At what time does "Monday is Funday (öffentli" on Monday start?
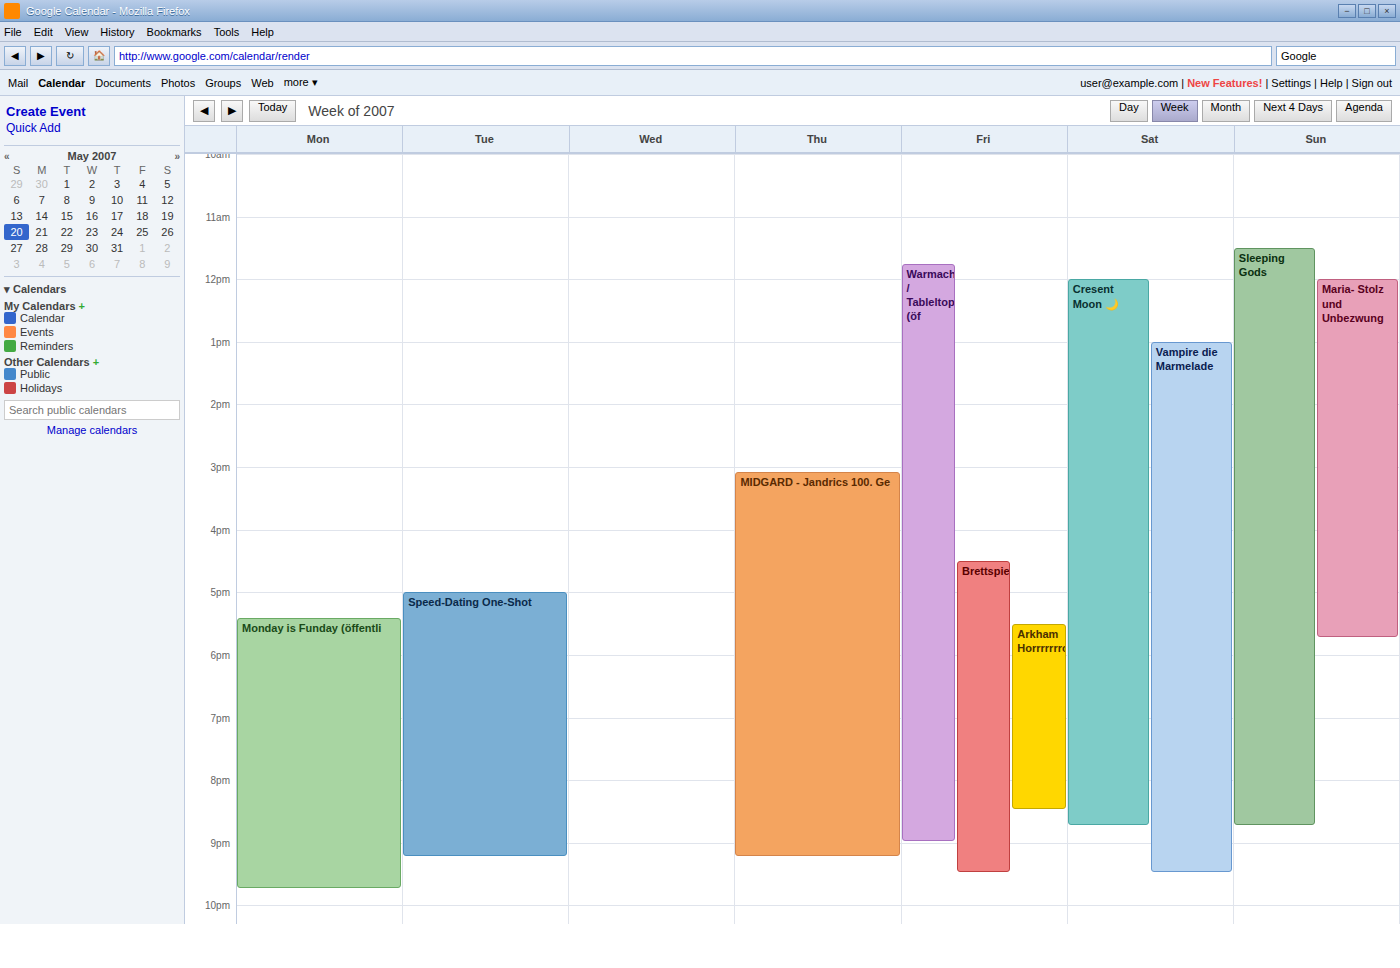
5:25 PM